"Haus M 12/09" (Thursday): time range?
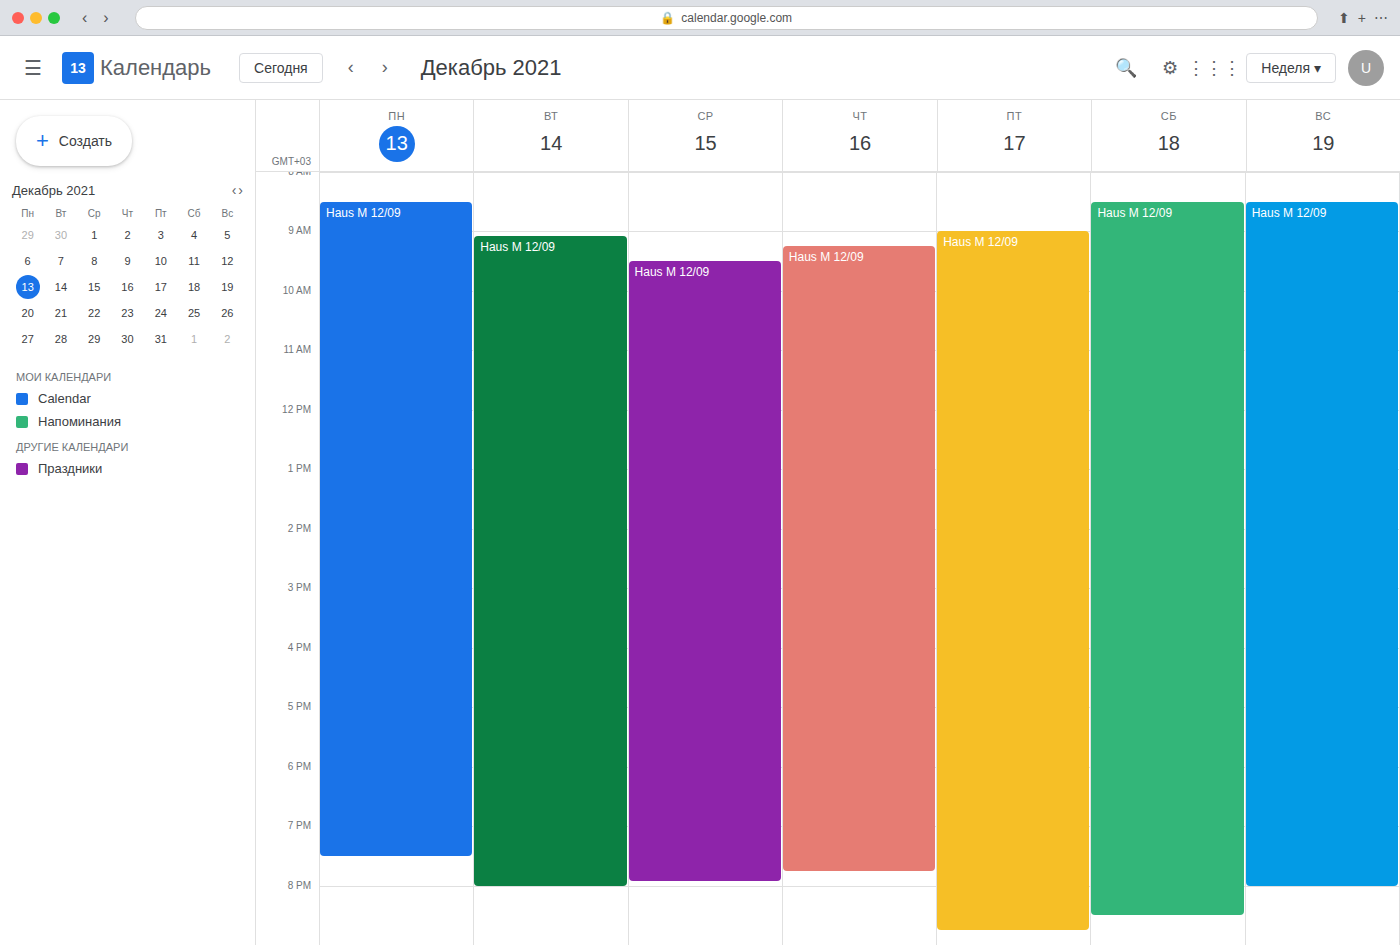
9:15 AM to 7:45 PM